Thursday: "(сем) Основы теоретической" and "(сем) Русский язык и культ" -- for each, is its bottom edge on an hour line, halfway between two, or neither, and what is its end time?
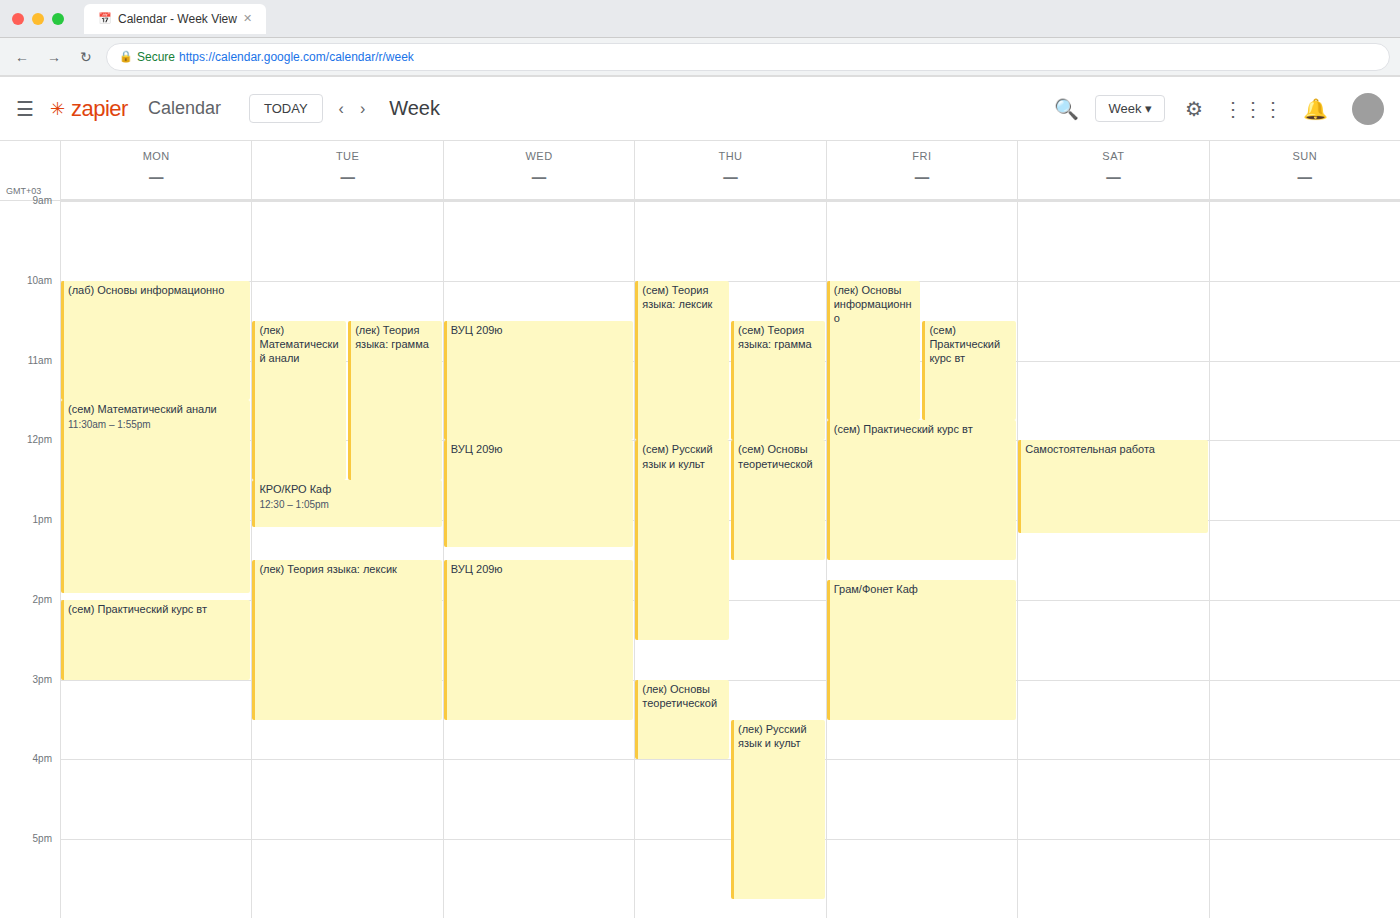
"(сем) Основы теоретической": 1:30 PM, halfway between the 1 PM and 2 PM lines. "(сем) Русский язык и культ": 2:30 PM, halfway between the 2 PM and 3 PM lines.